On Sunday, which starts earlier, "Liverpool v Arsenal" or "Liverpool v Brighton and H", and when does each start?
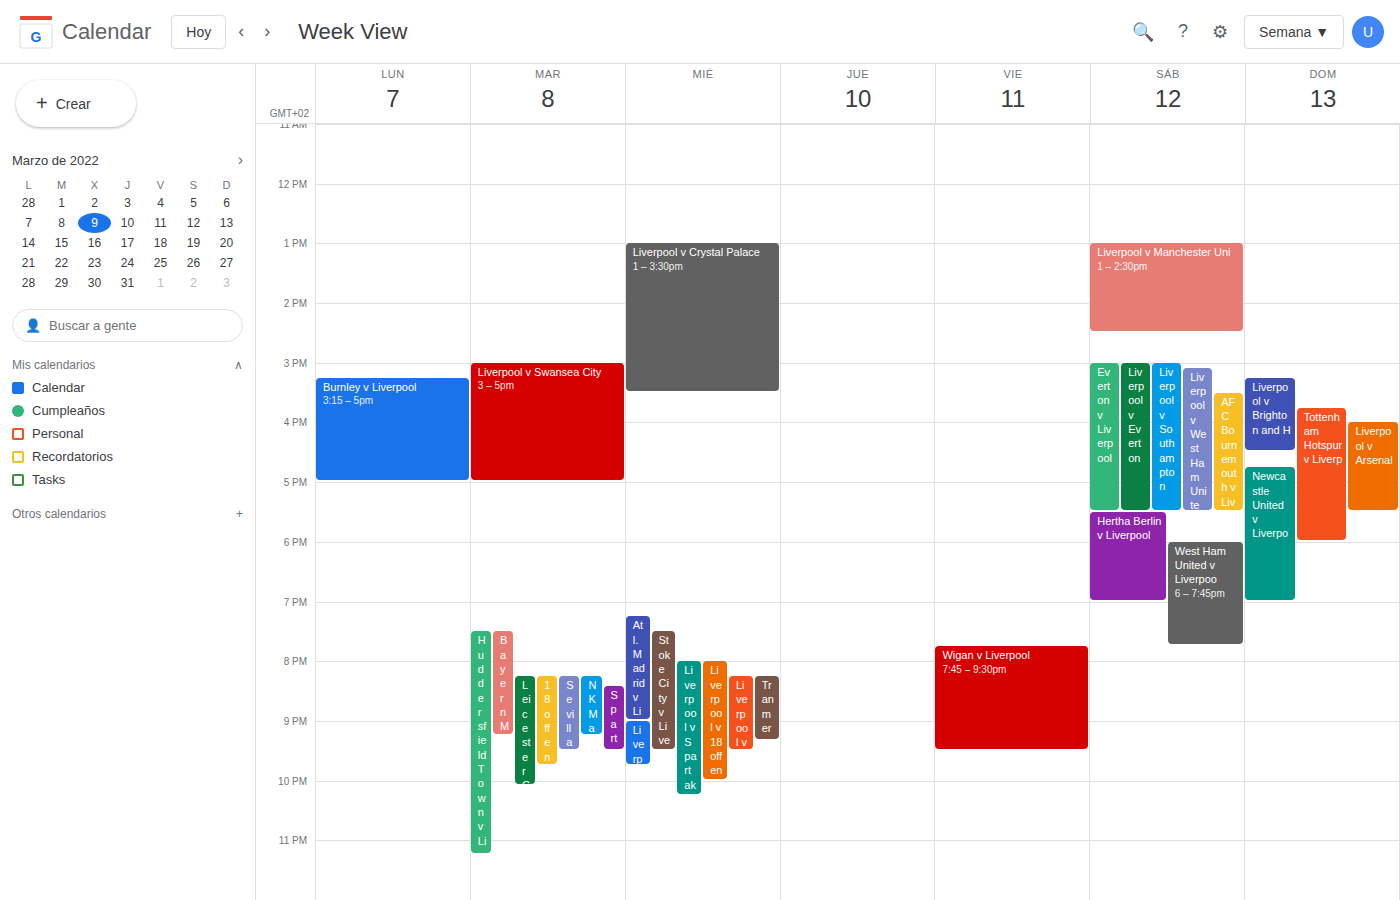
"Liverpool v Brighton and H" 3:15 PM; "Liverpool v Arsenal" 4:00 PM.